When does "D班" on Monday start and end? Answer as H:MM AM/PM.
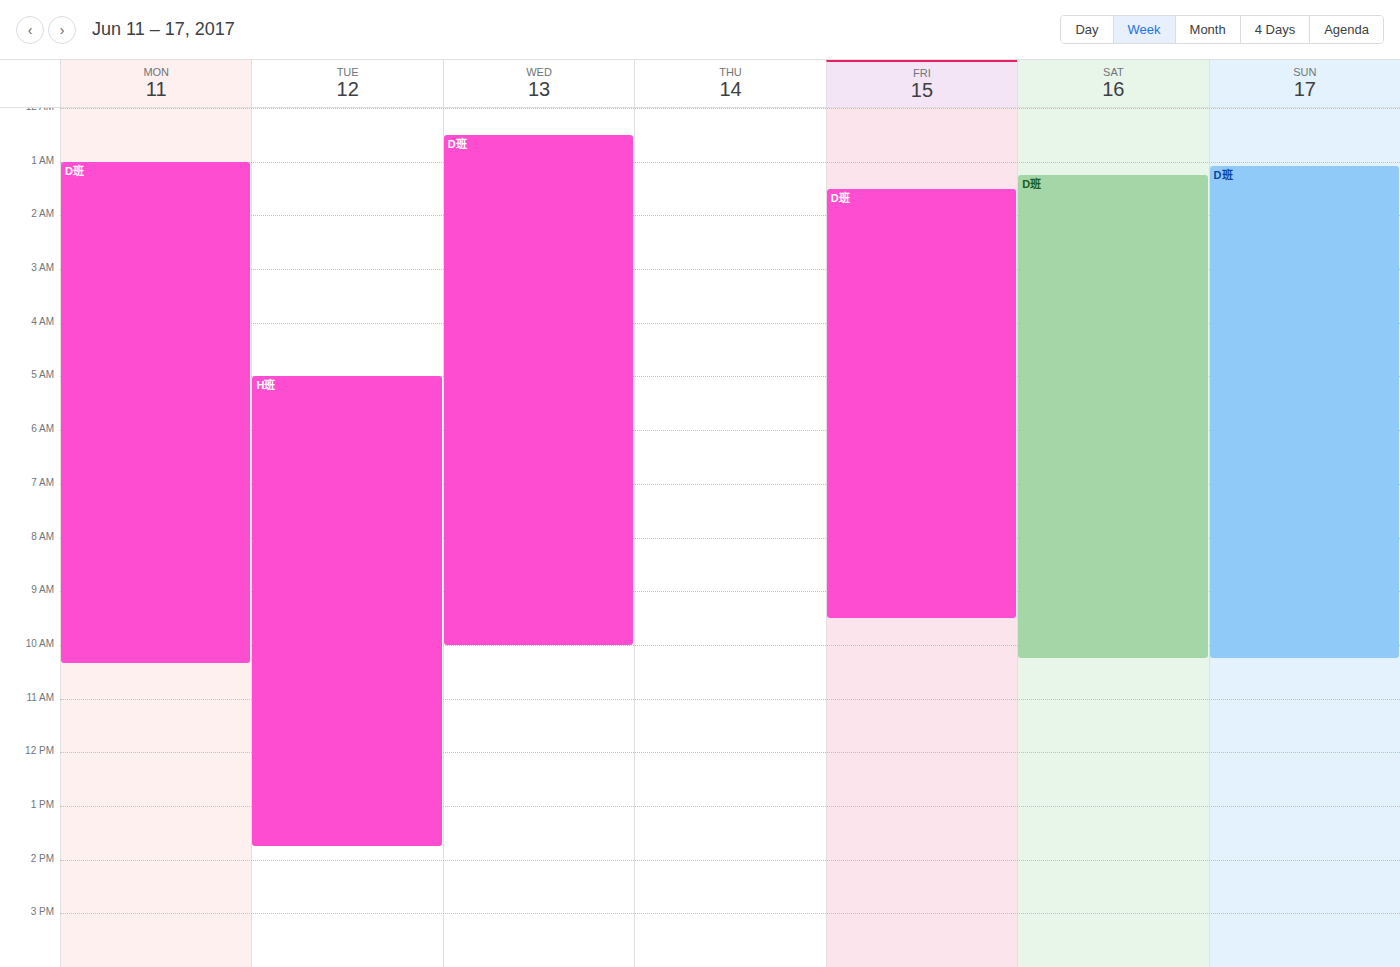
1:00 AM to 10:20 AM